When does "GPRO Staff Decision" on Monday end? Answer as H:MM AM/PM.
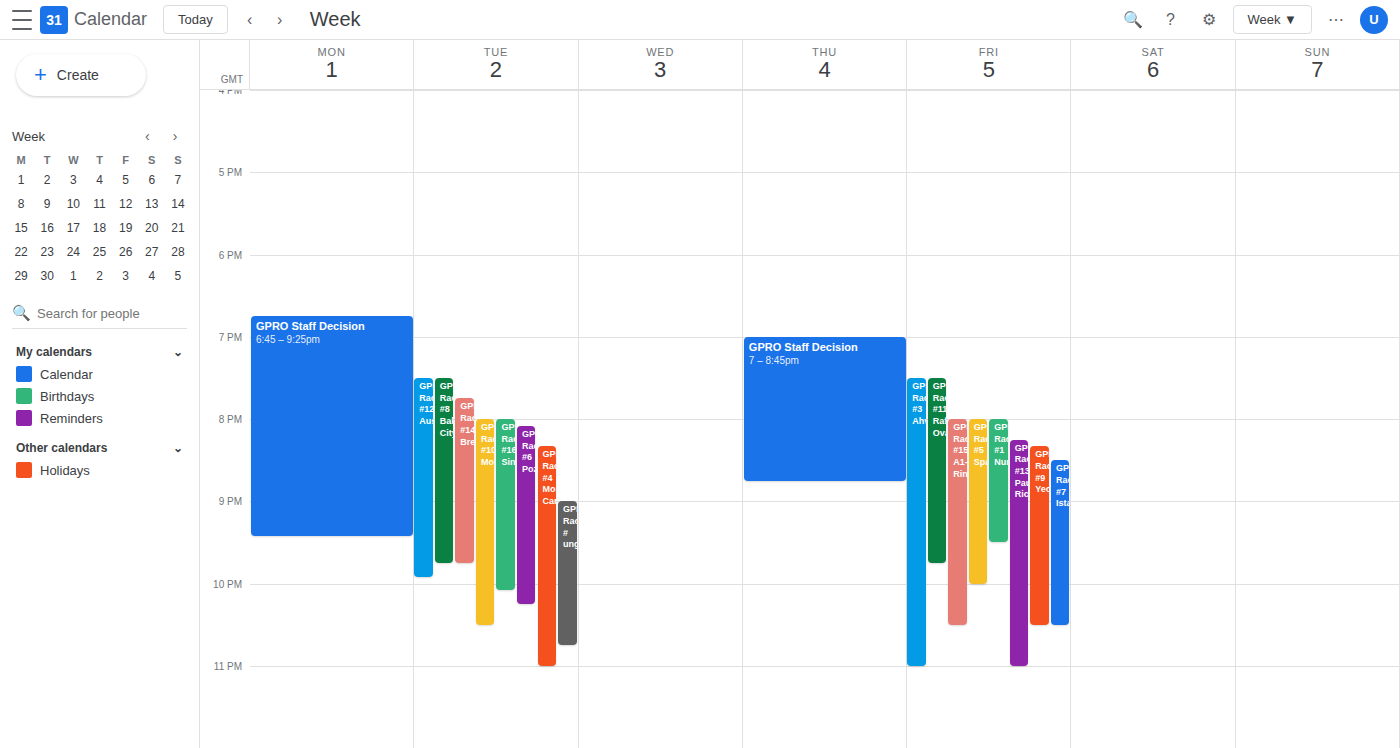
9:25 PM